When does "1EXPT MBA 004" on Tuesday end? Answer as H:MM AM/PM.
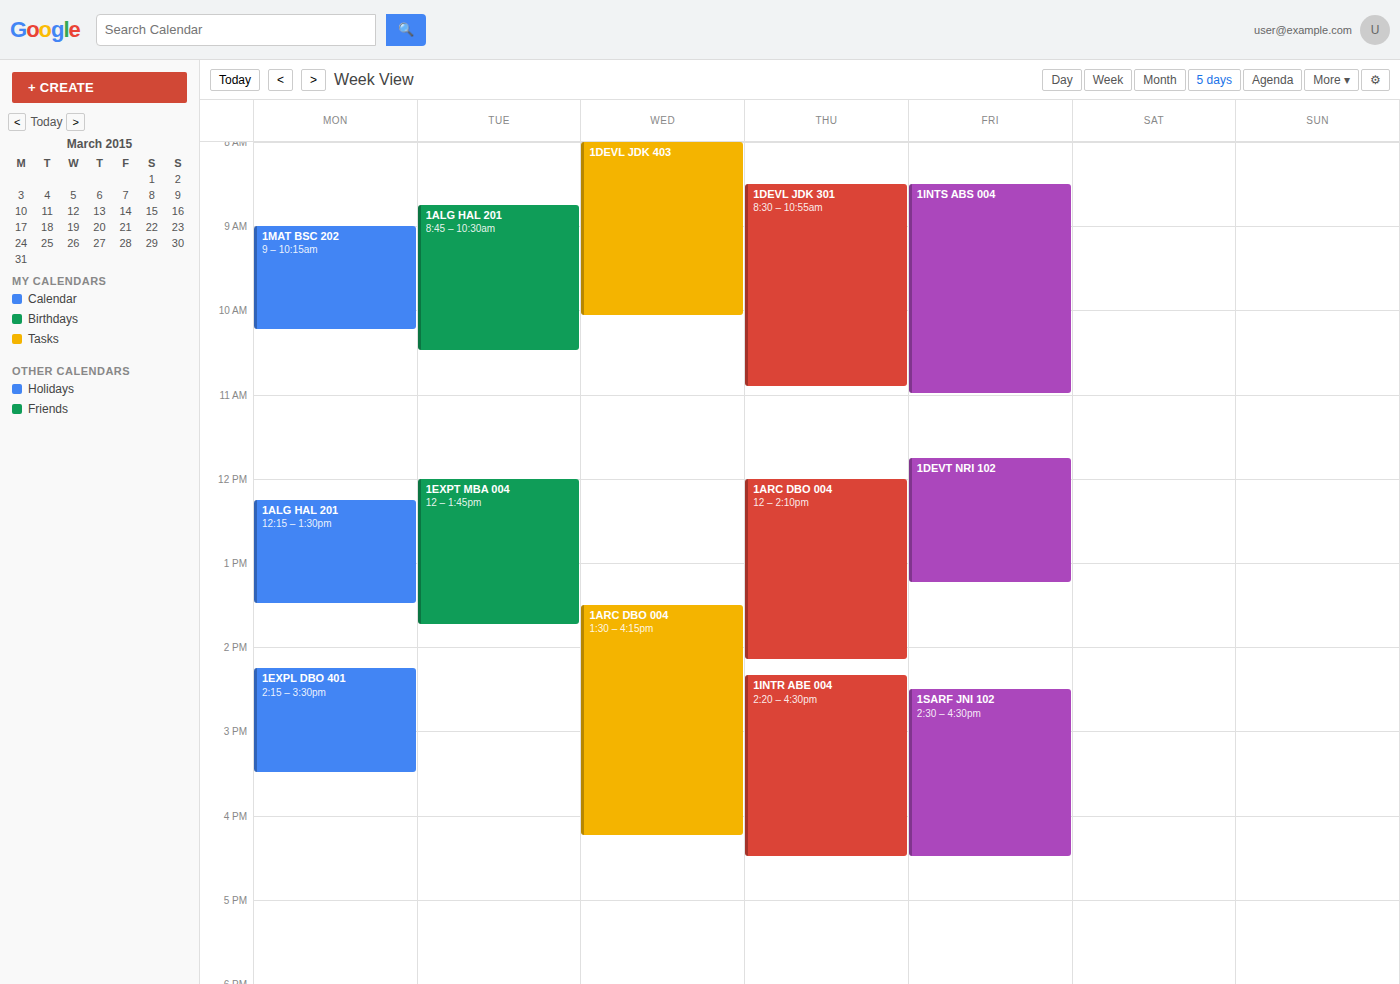
1:45 PM